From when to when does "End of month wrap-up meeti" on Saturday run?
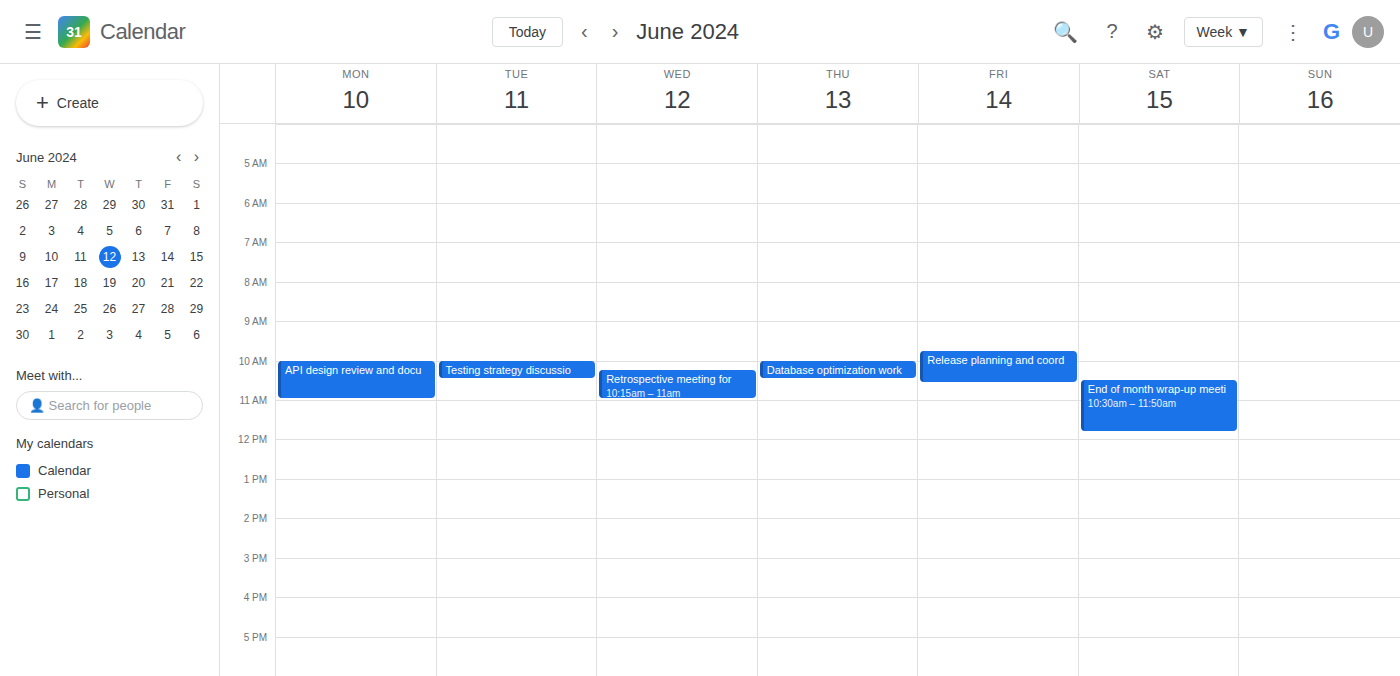
10:30 AM to 11:50 AM